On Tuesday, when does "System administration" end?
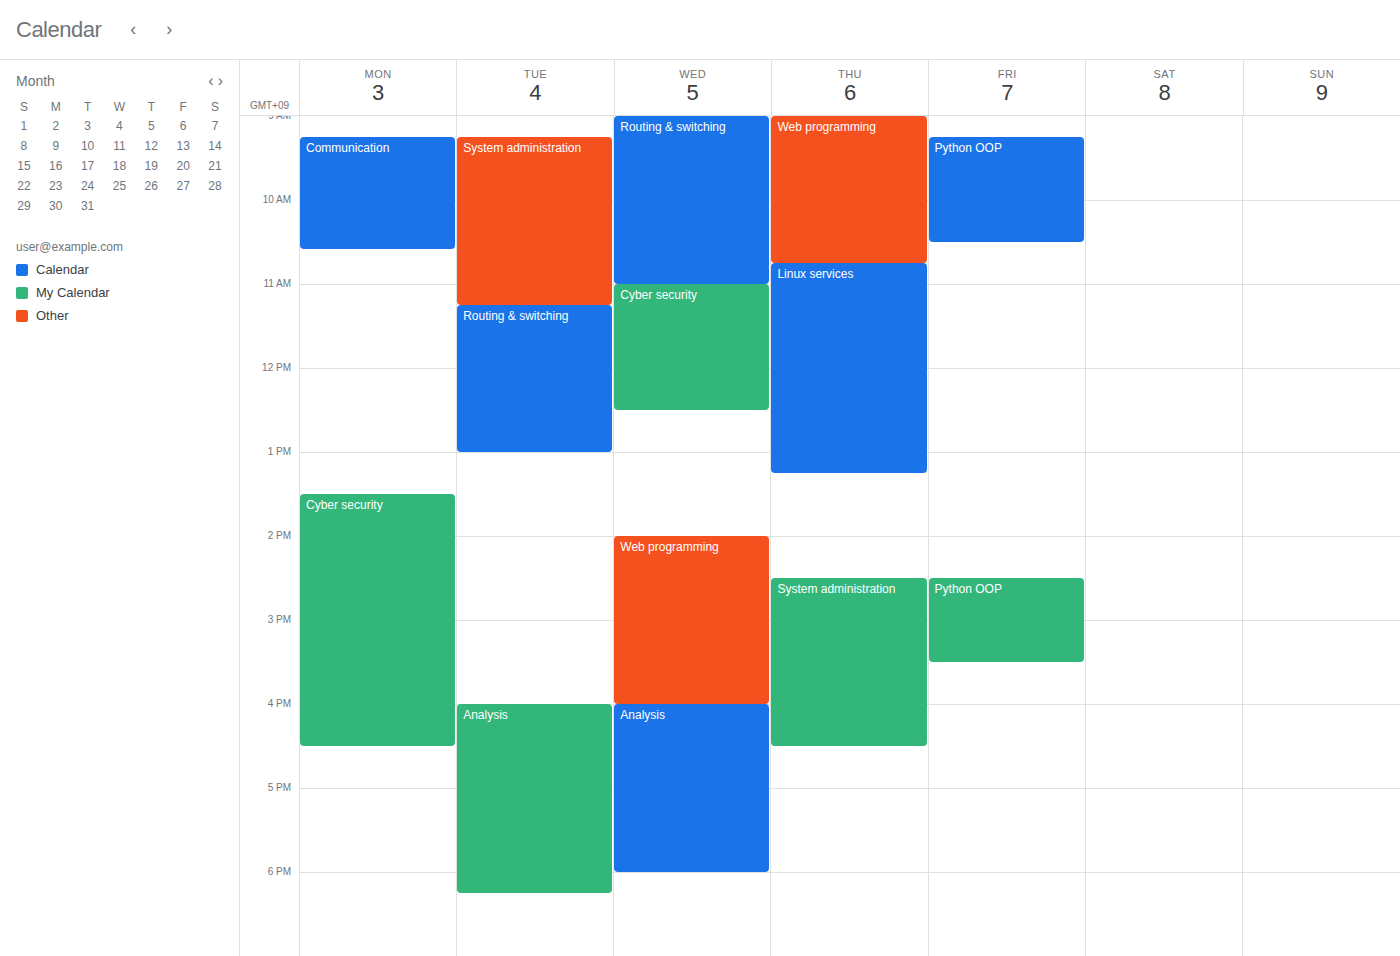
11:15 AM